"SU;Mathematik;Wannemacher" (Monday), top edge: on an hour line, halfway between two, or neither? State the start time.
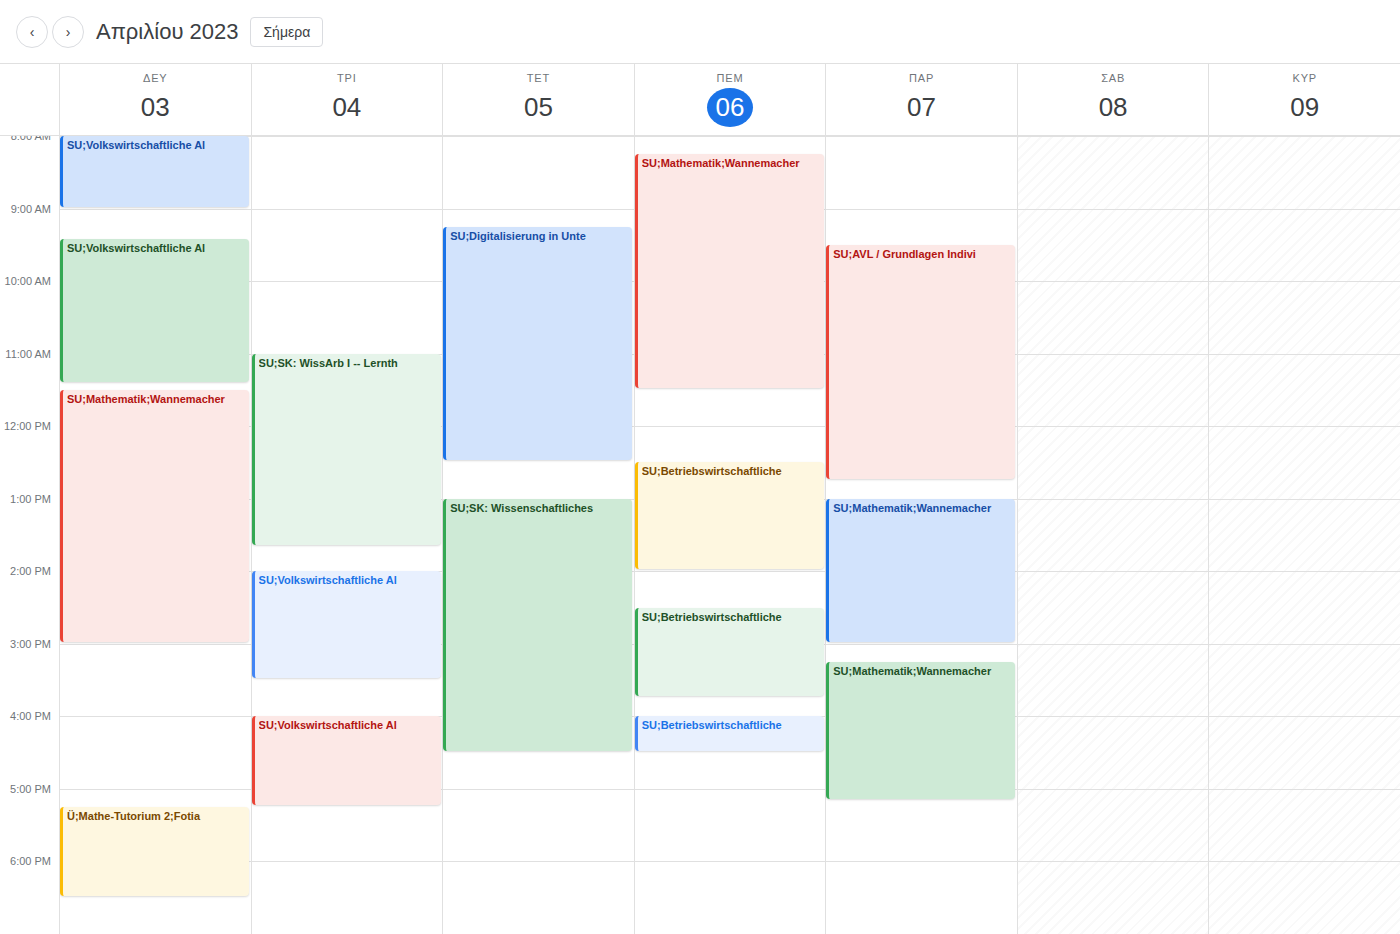
11:30 AM -- halfway between the 11 AM and 12 PM lines.